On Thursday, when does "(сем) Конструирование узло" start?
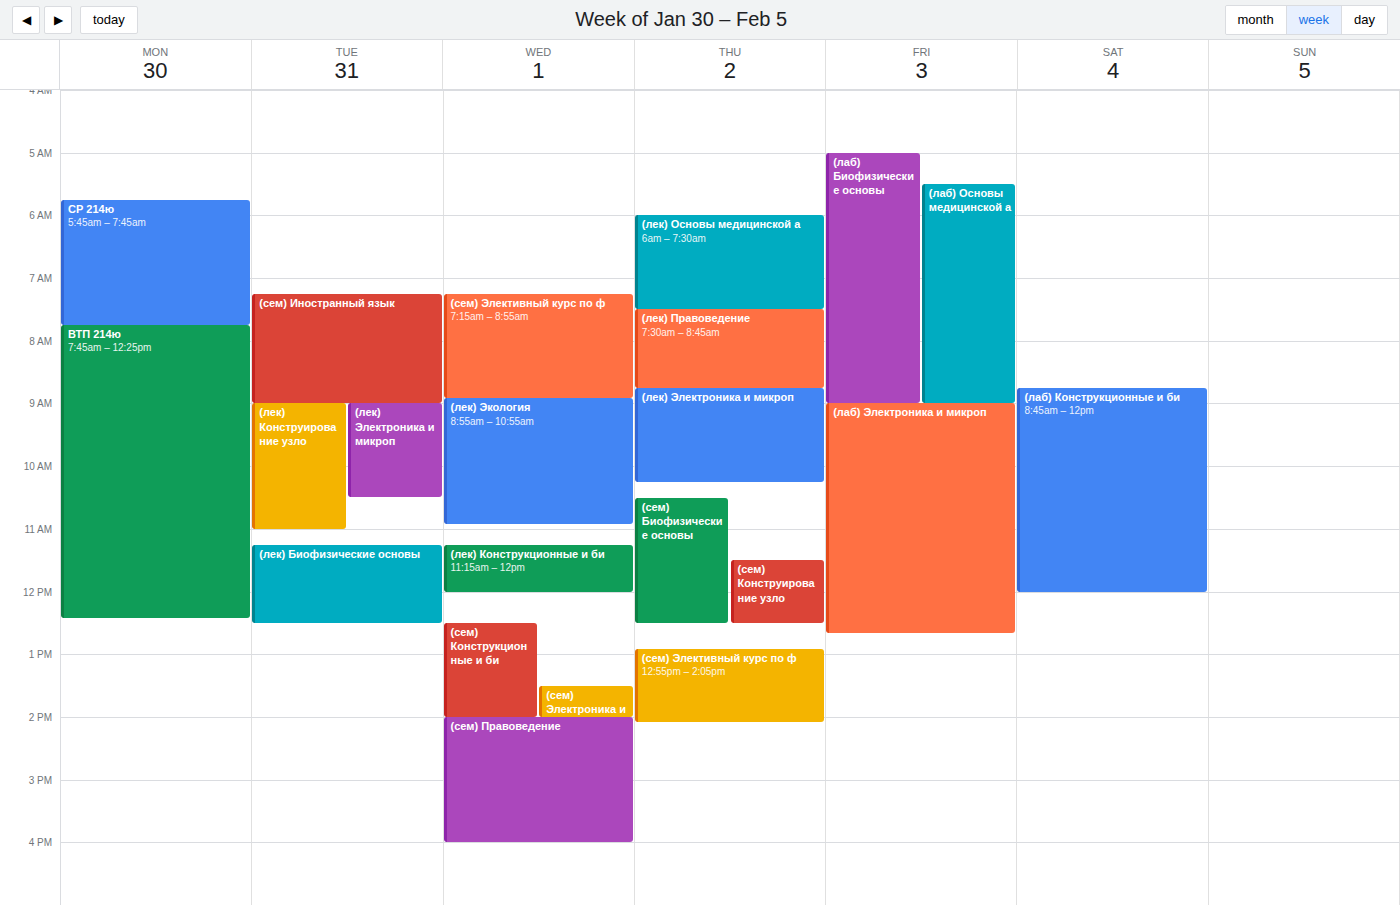
11:30 AM